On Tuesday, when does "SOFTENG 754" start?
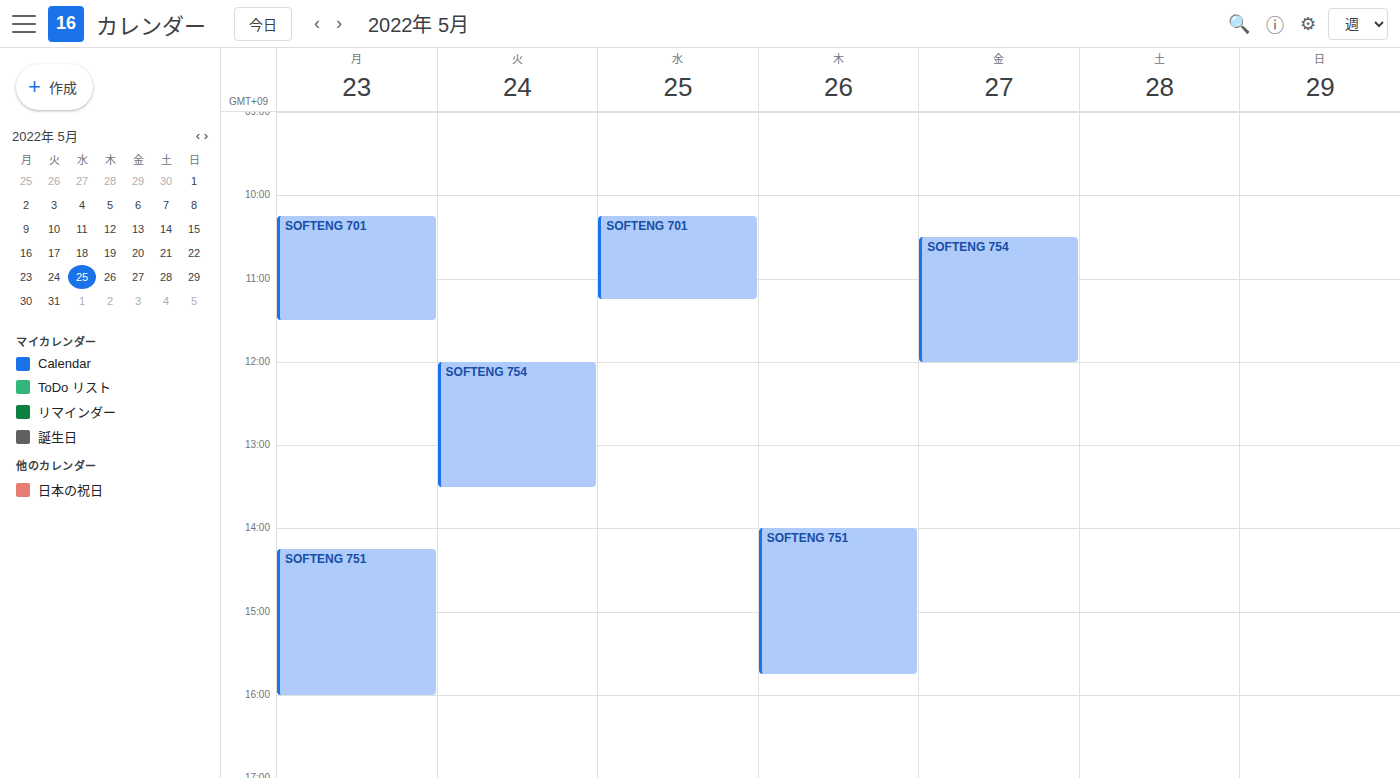
12:00 PM